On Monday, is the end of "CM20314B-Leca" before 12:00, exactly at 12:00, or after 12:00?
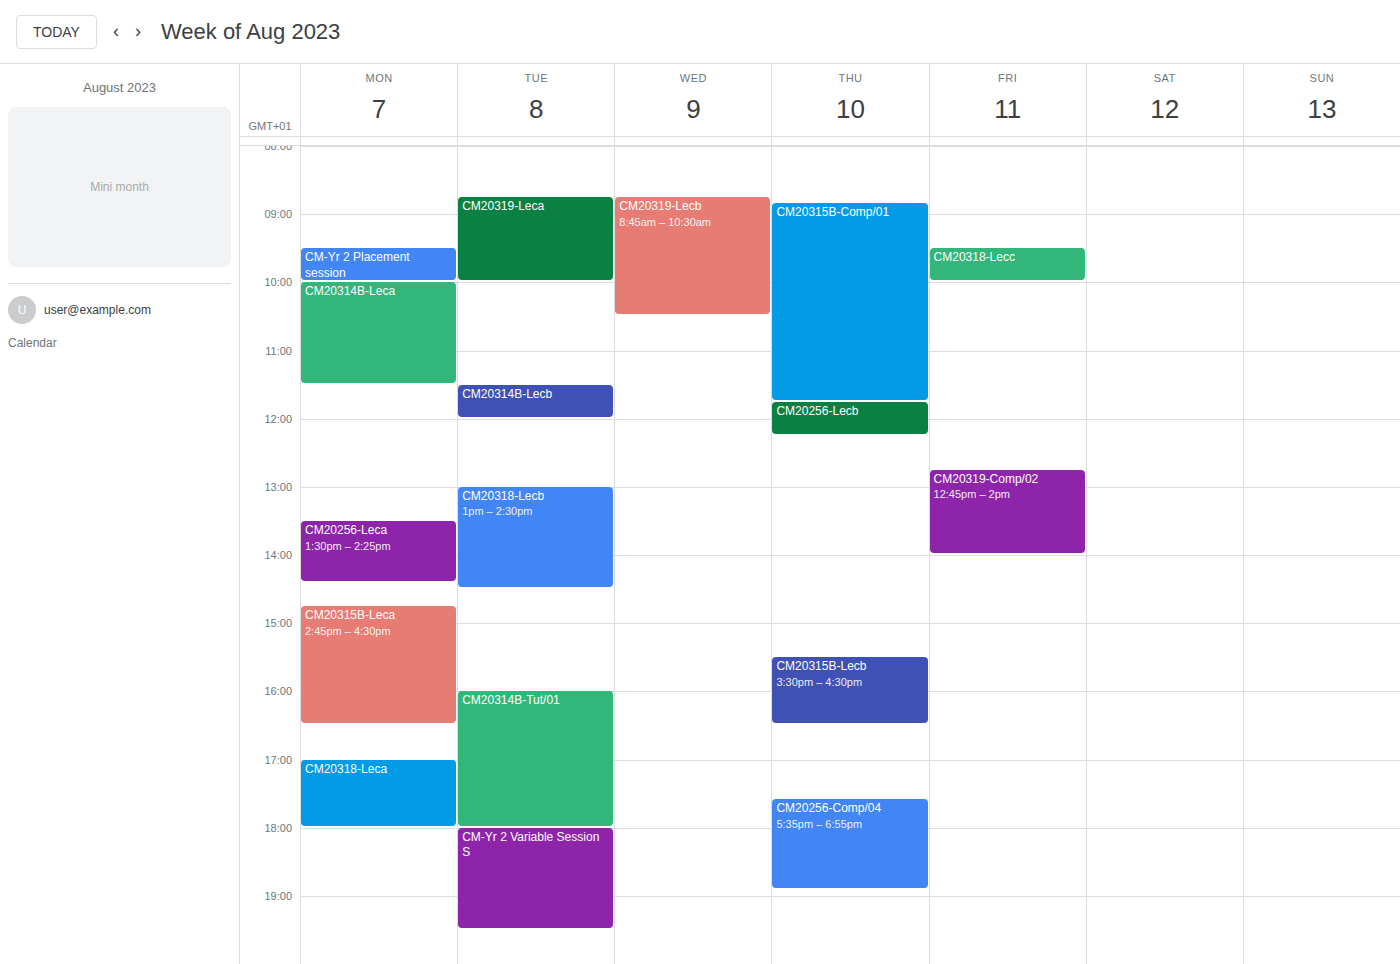
11:30 -- before 12:00, 30 minutes above the 12:00 line.